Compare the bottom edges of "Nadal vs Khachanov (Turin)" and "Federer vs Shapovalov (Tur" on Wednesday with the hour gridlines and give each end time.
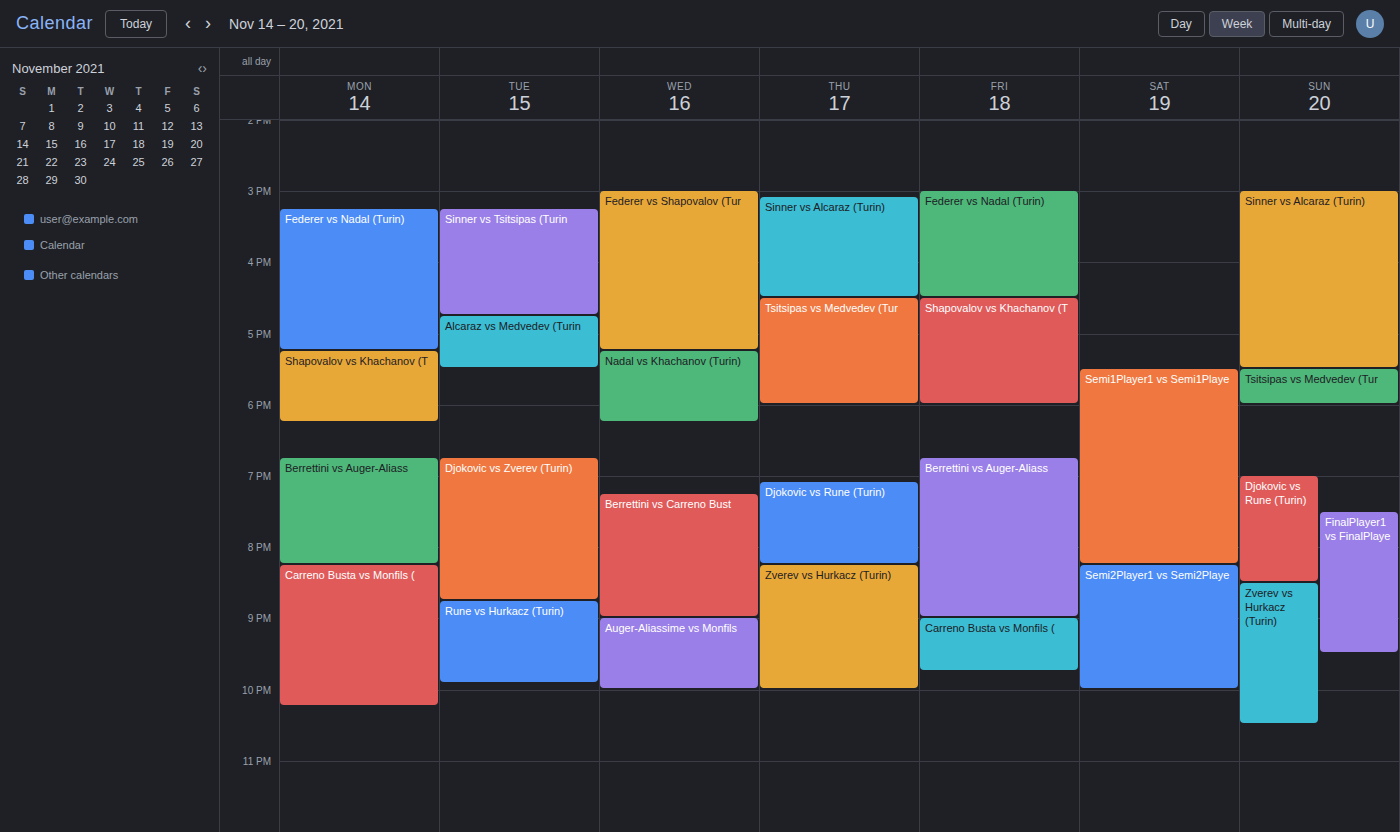
"Nadal vs Khachanov (Turin)": 6:15 PM, neither: a quarter of the way from the 6 PM line to the 7 PM line. "Federer vs Shapovalov (Tur": 5:15 PM, neither: a quarter of the way from the 5 PM line to the 6 PM line.